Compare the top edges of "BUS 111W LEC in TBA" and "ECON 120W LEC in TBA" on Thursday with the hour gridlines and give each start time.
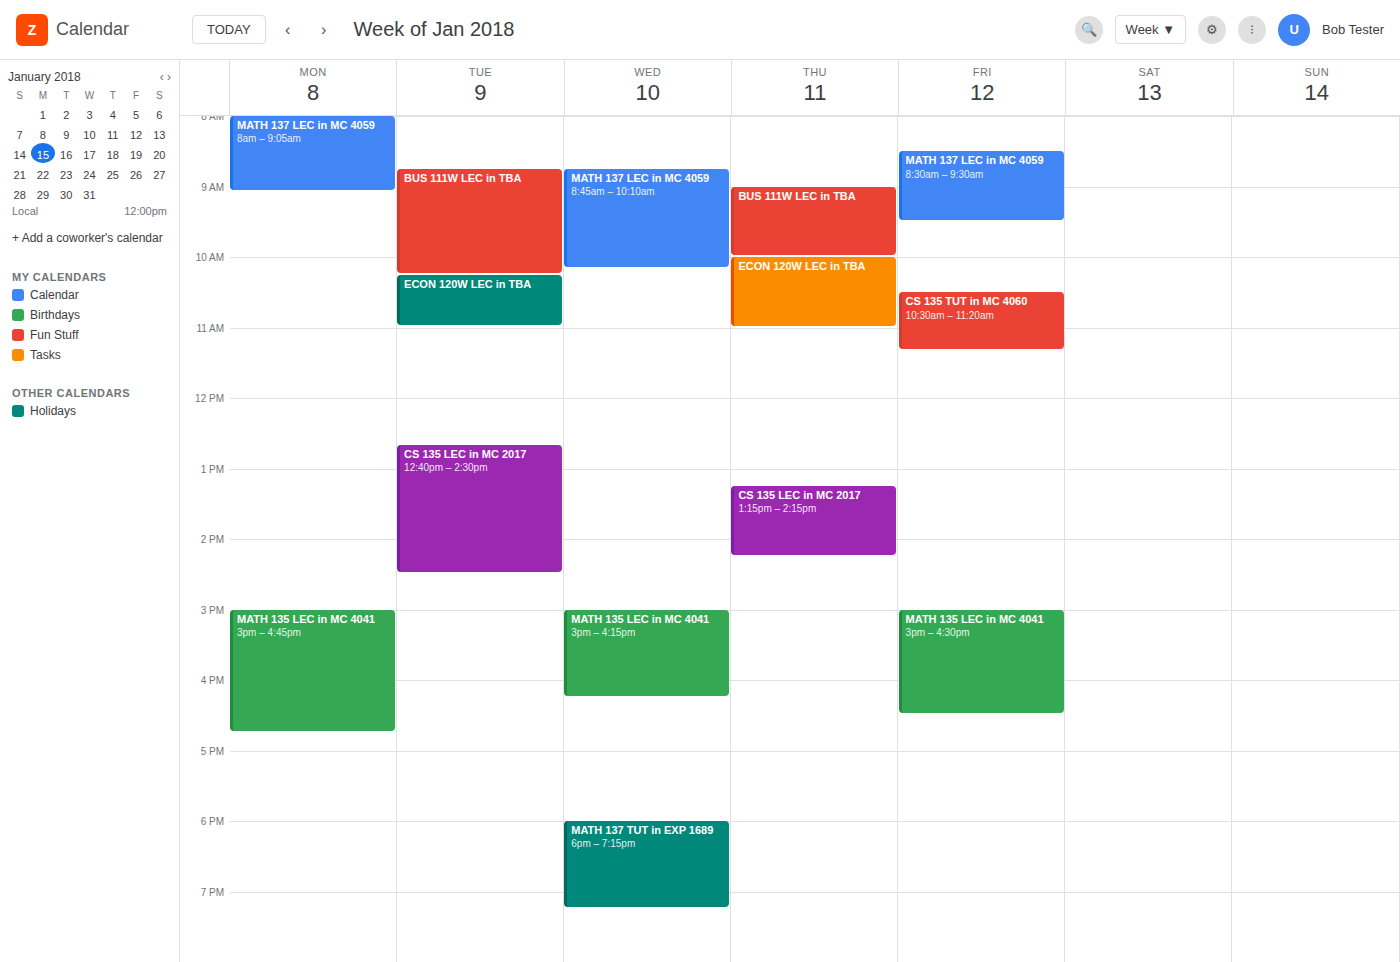
"BUS 111W LEC in TBA": 9:00 AM, exactly on the 9 AM line. "ECON 120W LEC in TBA": 10:00 AM, exactly on the 10 AM line.